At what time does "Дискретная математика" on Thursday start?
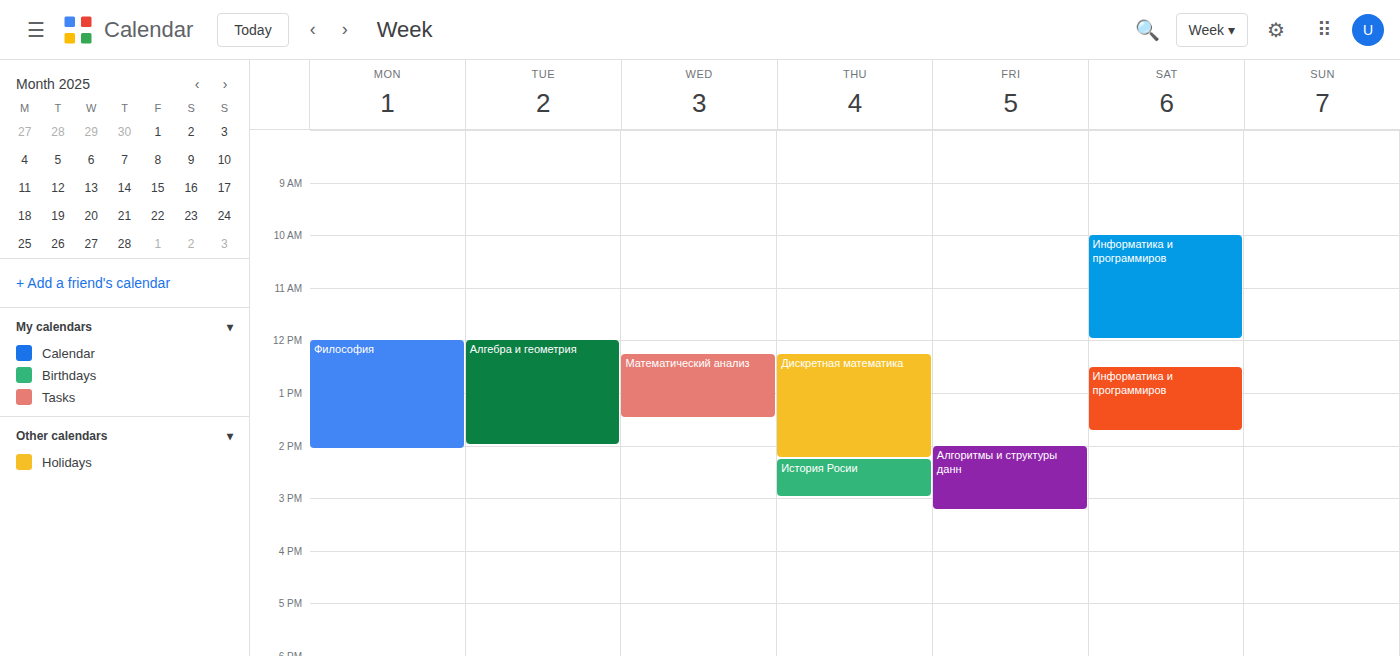
12:15 PM